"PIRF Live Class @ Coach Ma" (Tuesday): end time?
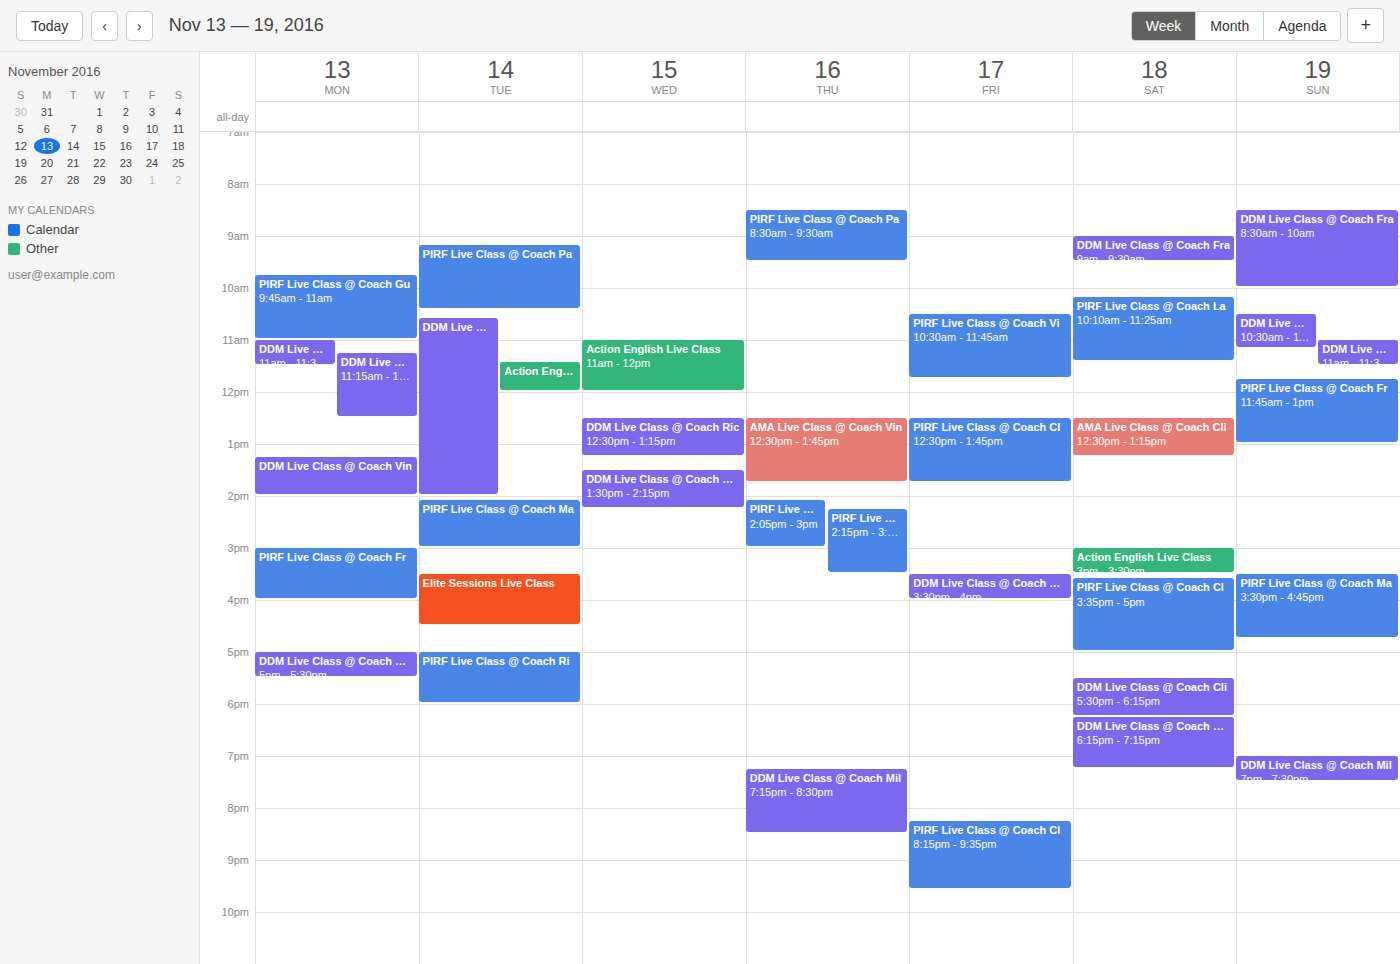
3:00 PM